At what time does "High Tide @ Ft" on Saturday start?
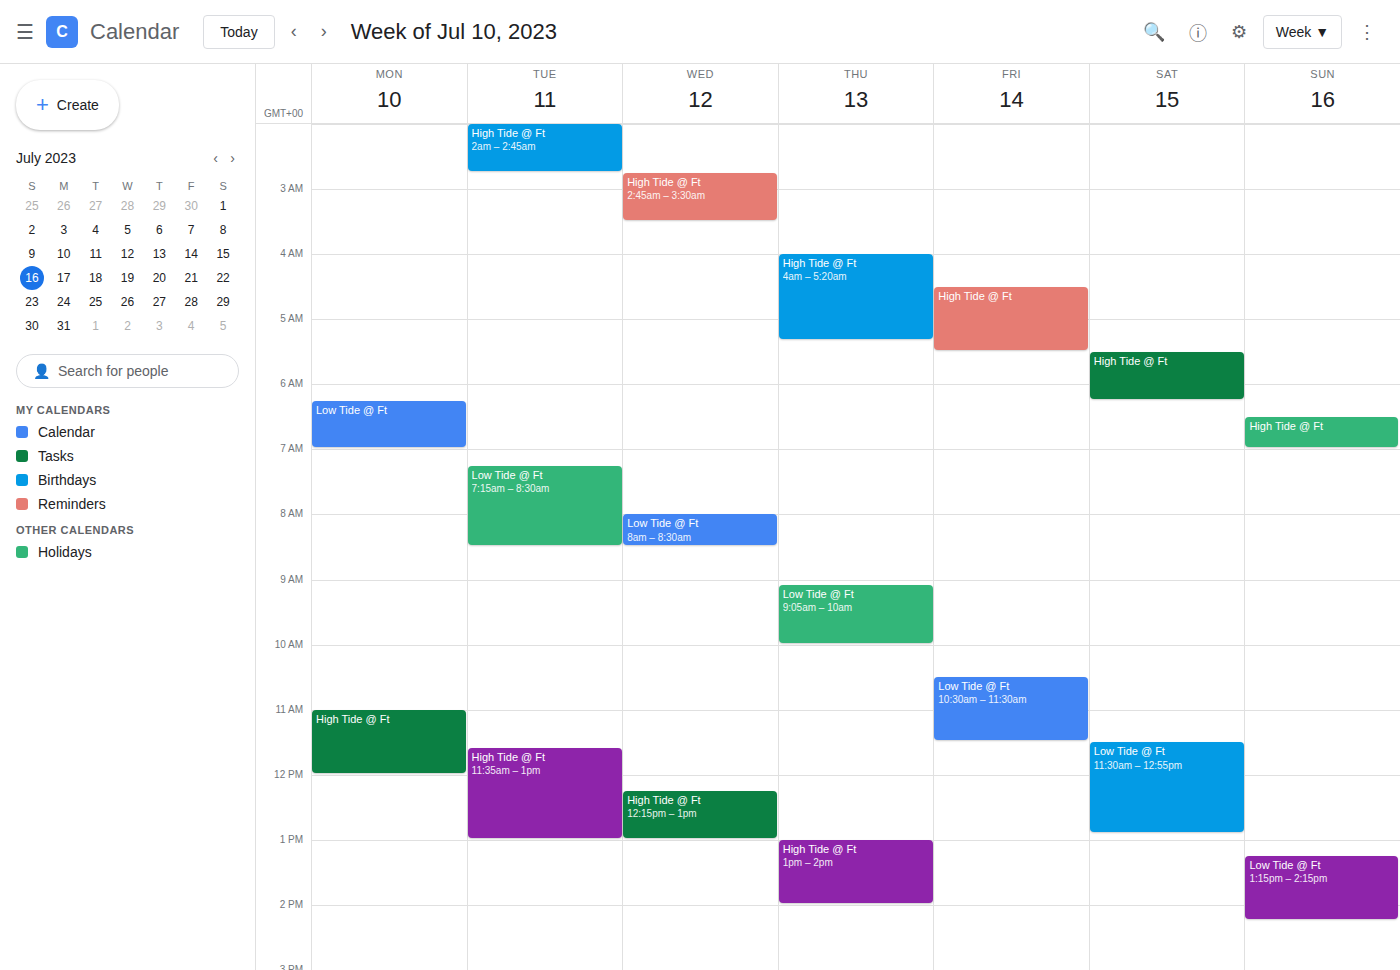
5:30 AM